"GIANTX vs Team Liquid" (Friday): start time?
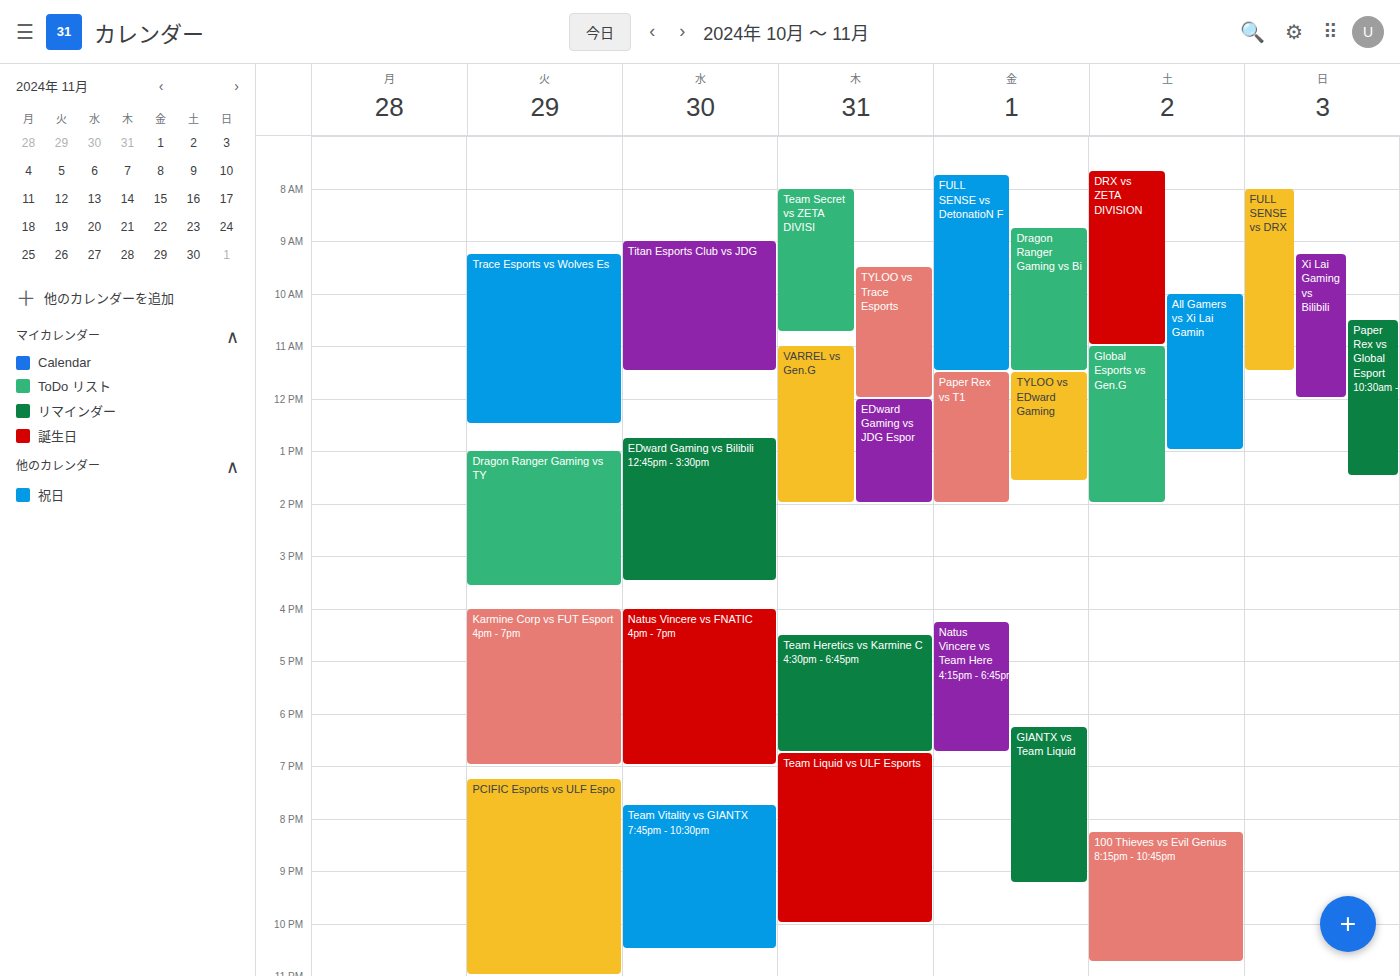
6:15 PM